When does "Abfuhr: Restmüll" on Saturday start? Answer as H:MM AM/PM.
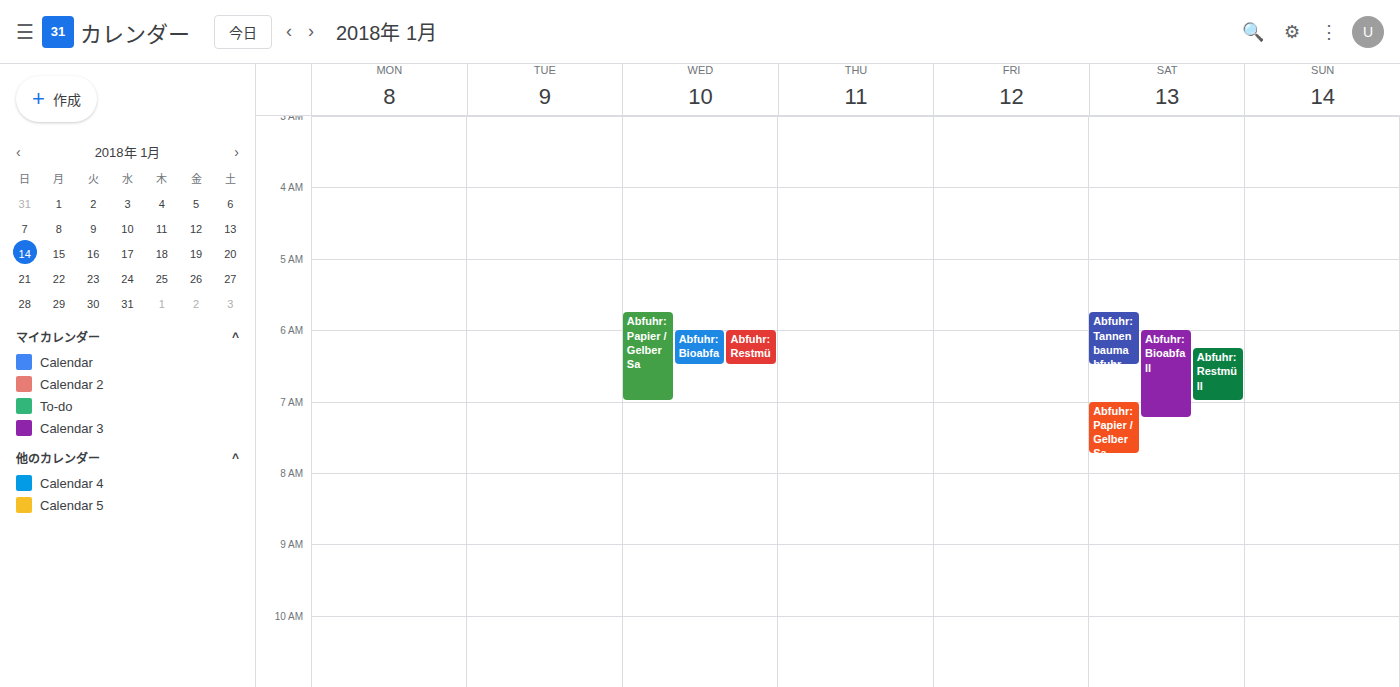
6:15 AM